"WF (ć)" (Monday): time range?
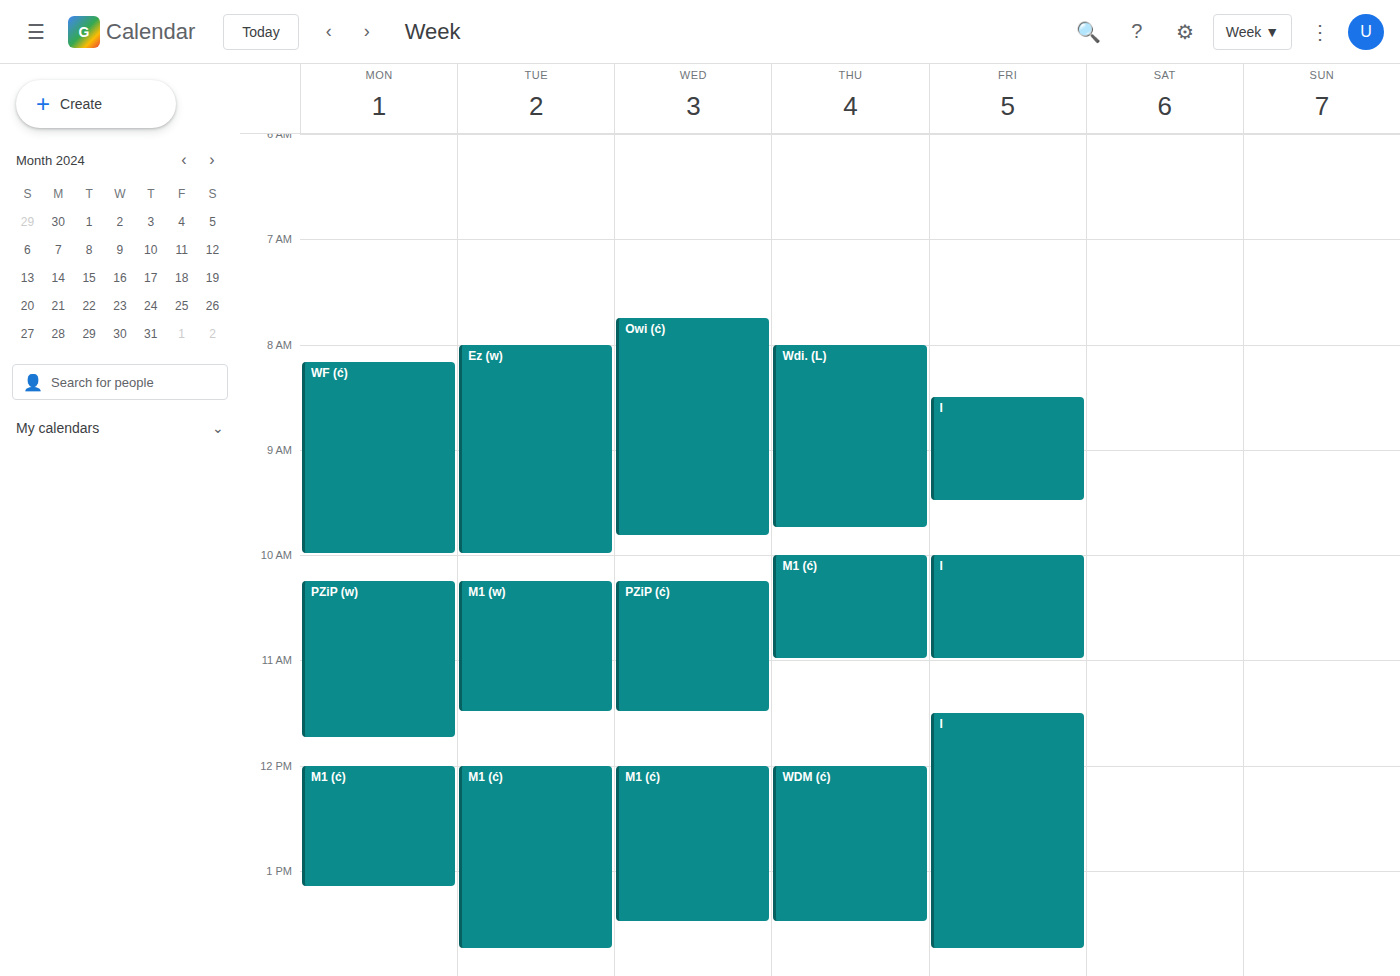
8:10 AM to 10:00 AM